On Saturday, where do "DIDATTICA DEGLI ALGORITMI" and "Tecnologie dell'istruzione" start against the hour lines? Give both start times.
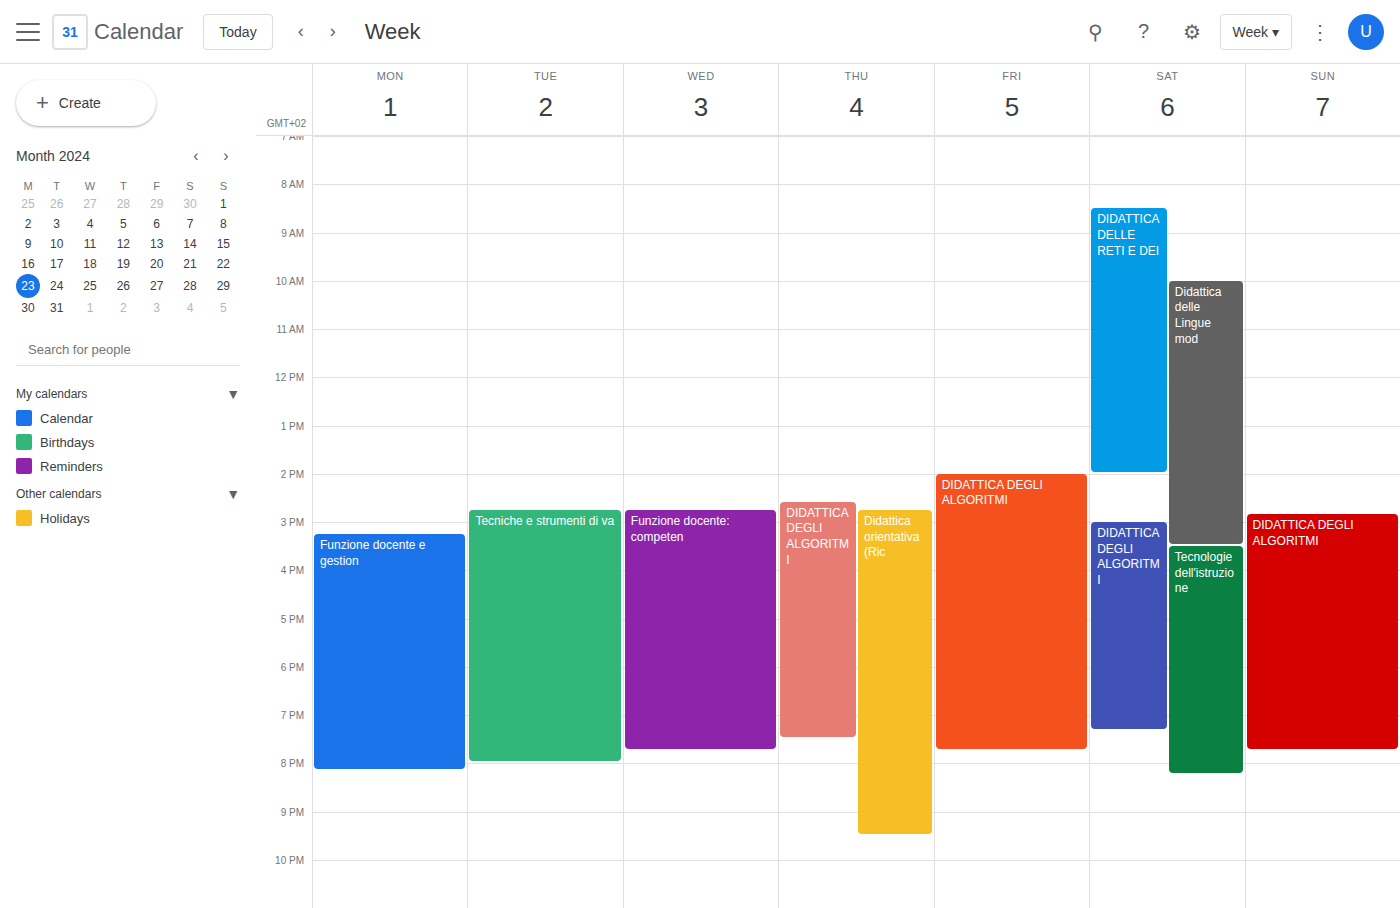
"DIDATTICA DEGLI ALGORITMI": 3:00 PM, exactly on the 3 PM line. "Tecnologie dell'istruzione": 3:30 PM, halfway between the 3 PM and 4 PM lines.